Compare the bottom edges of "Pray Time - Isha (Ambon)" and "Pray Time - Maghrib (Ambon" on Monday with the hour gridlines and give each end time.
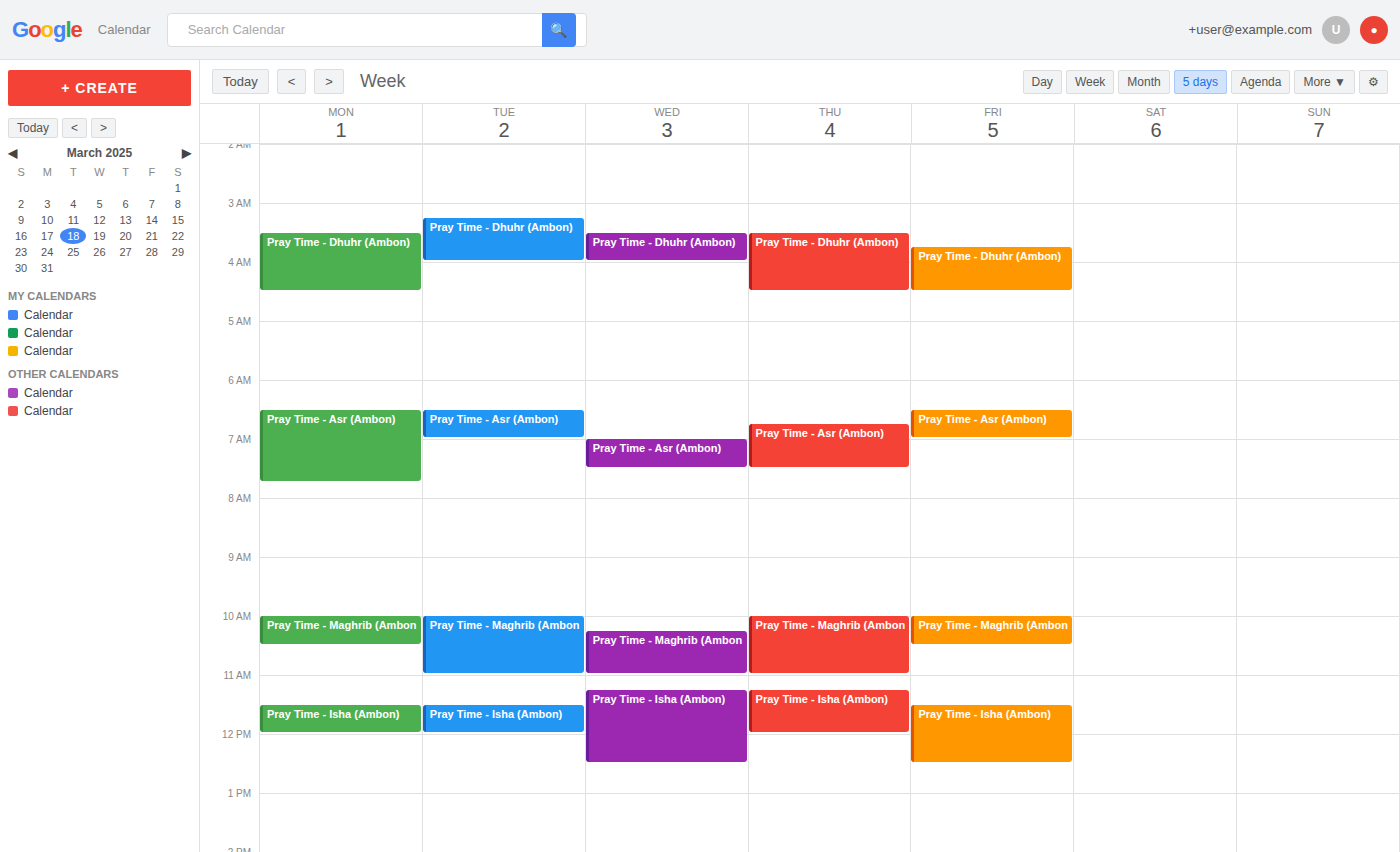
"Pray Time - Isha (Ambon)": 12:00 PM, exactly on the 12 PM line. "Pray Time - Maghrib (Ambon": 10:30 AM, halfway between the 10 AM and 11 AM lines.